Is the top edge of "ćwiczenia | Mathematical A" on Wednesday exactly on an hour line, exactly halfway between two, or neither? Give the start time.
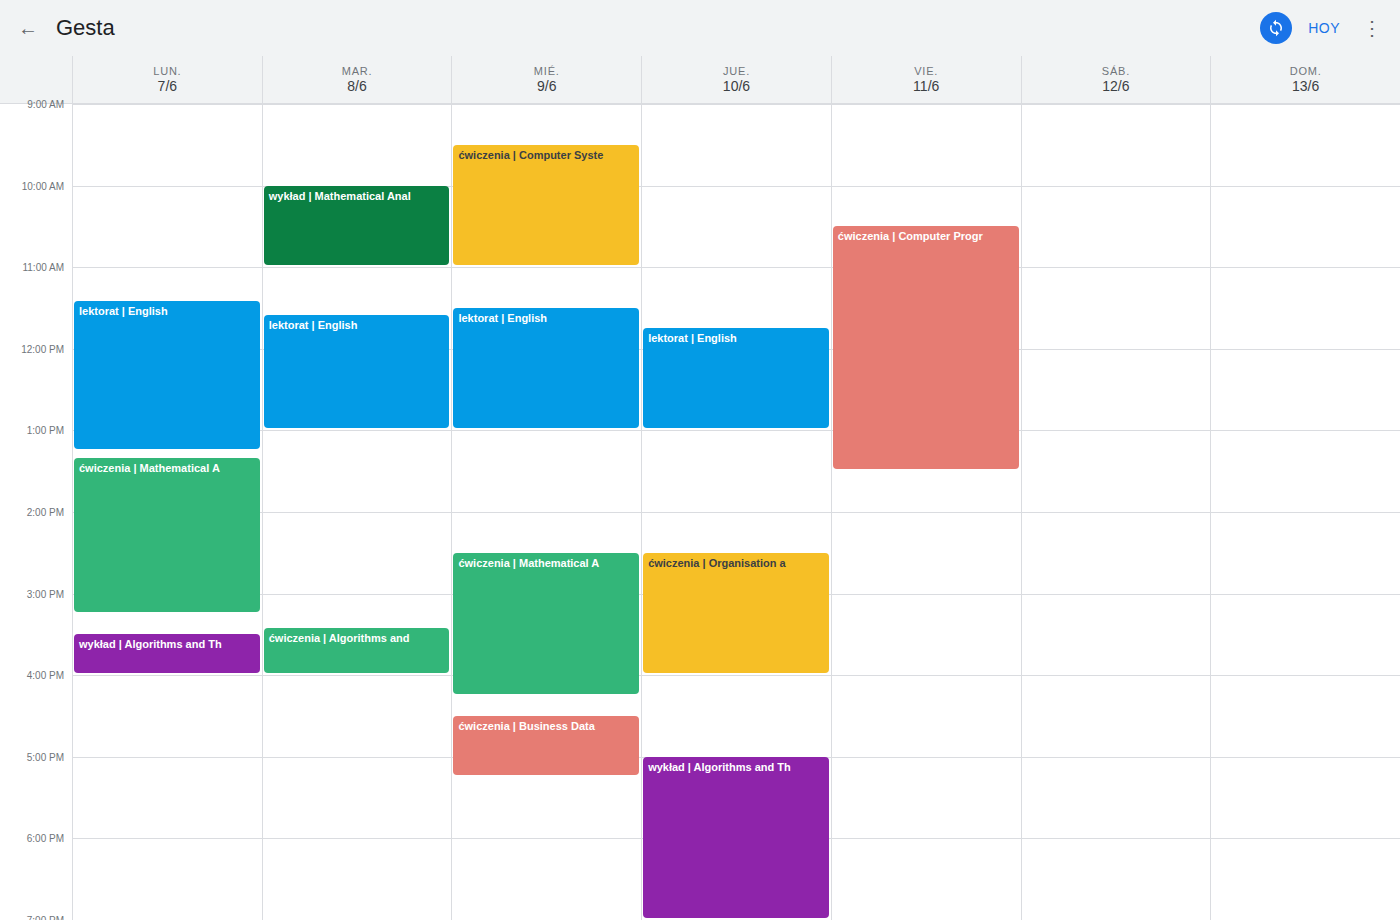
2:30 PM -- halfway between the 2 PM and 3 PM lines.